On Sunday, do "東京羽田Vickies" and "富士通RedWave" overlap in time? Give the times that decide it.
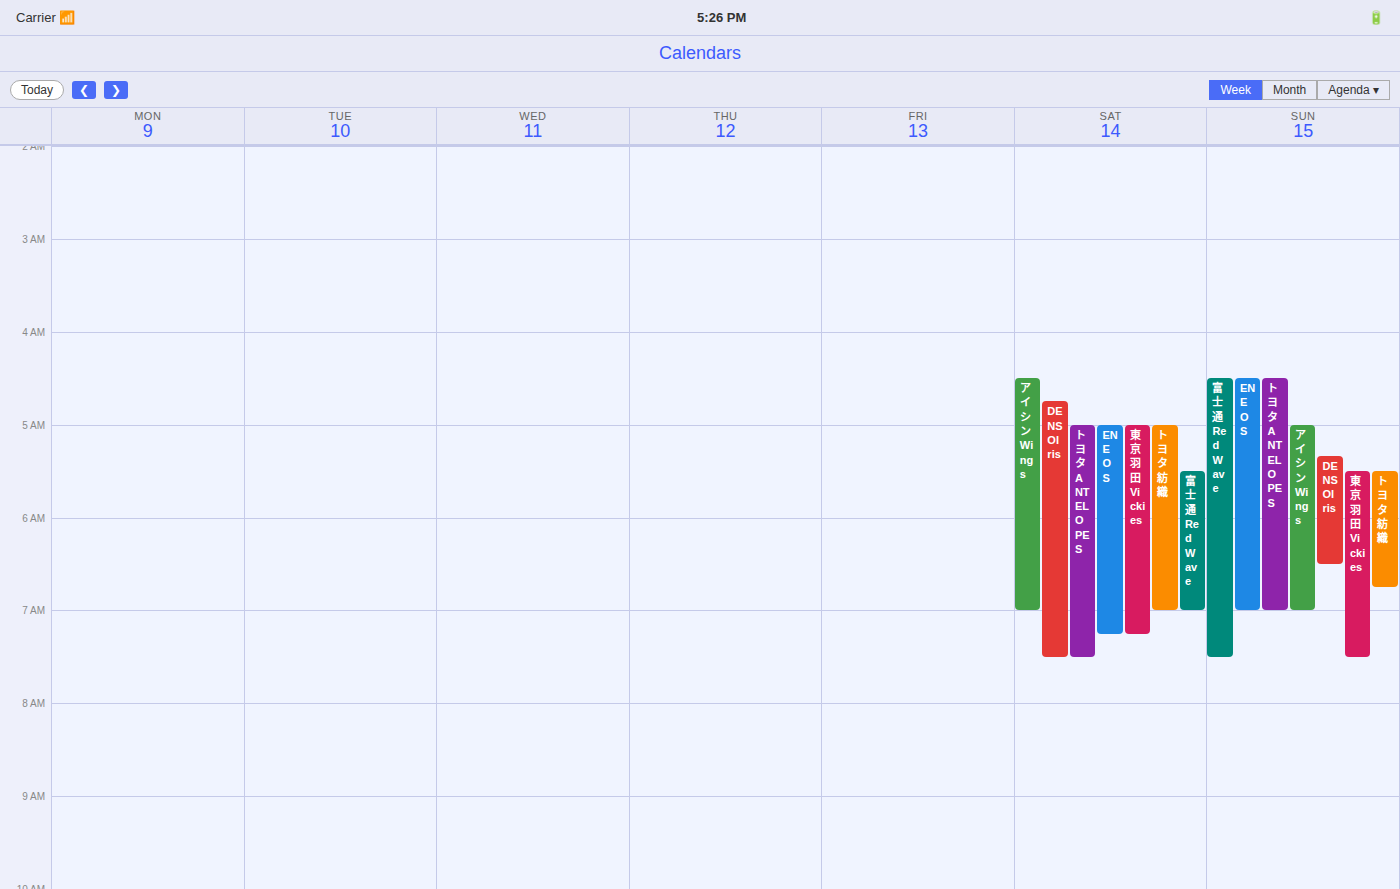
"東京羽田Vickies" starts at 05:30, before "富士通RedWave" ends at 07:30 -- they overlap.